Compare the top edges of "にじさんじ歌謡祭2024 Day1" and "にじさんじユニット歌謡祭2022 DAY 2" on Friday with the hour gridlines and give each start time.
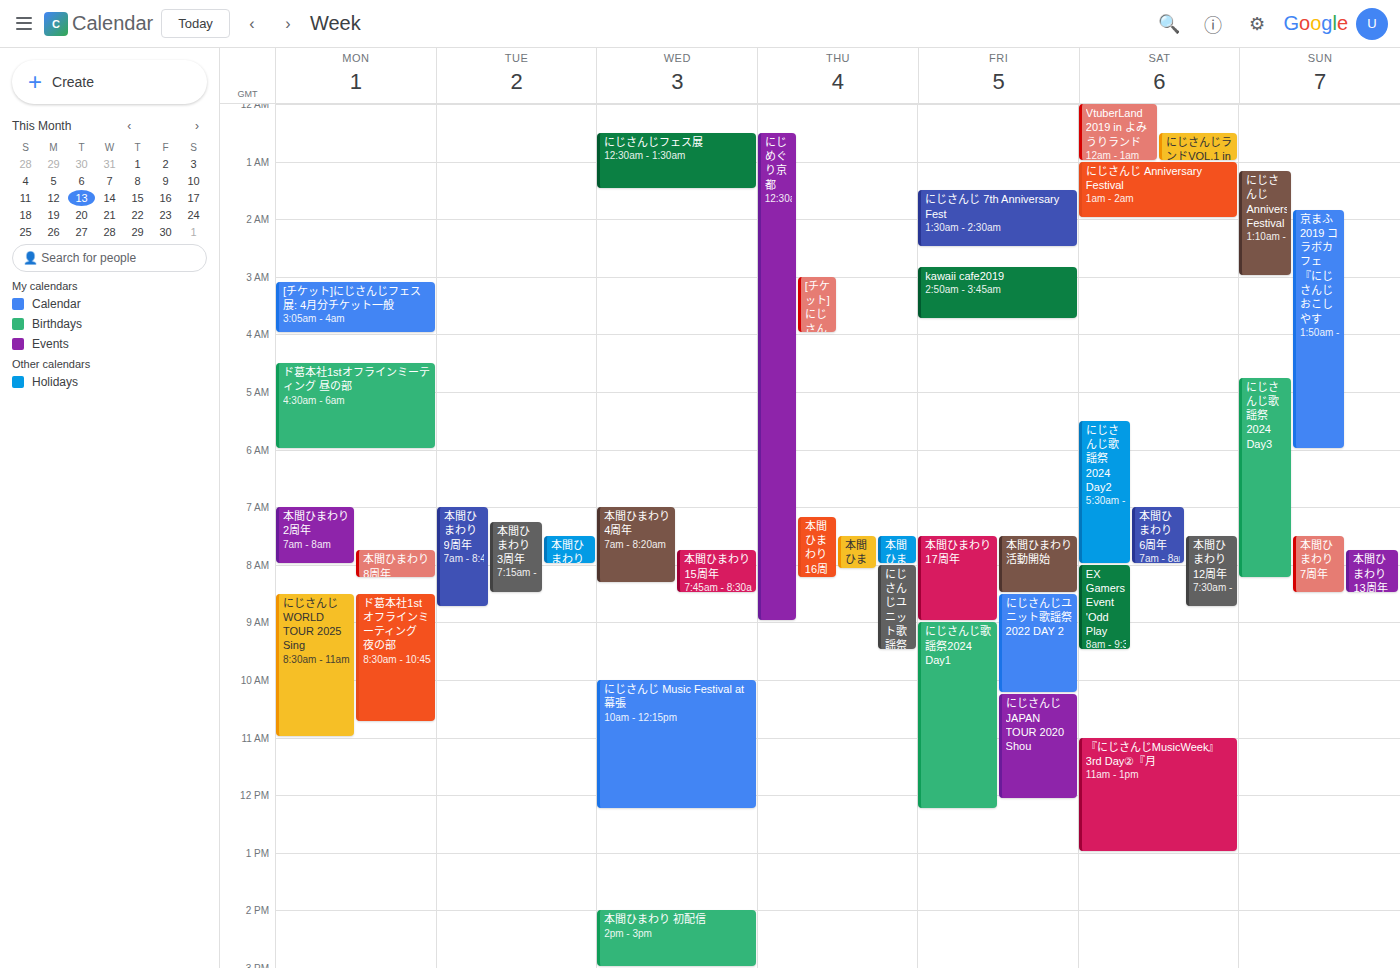
"にじさんじ歌謡祭2024 Day1": 09:00, exactly on the 09:00 line. "にじさんじユニット歌謡祭2022 DAY 2": 08:30, halfway between the 08:00 and 09:00 lines.